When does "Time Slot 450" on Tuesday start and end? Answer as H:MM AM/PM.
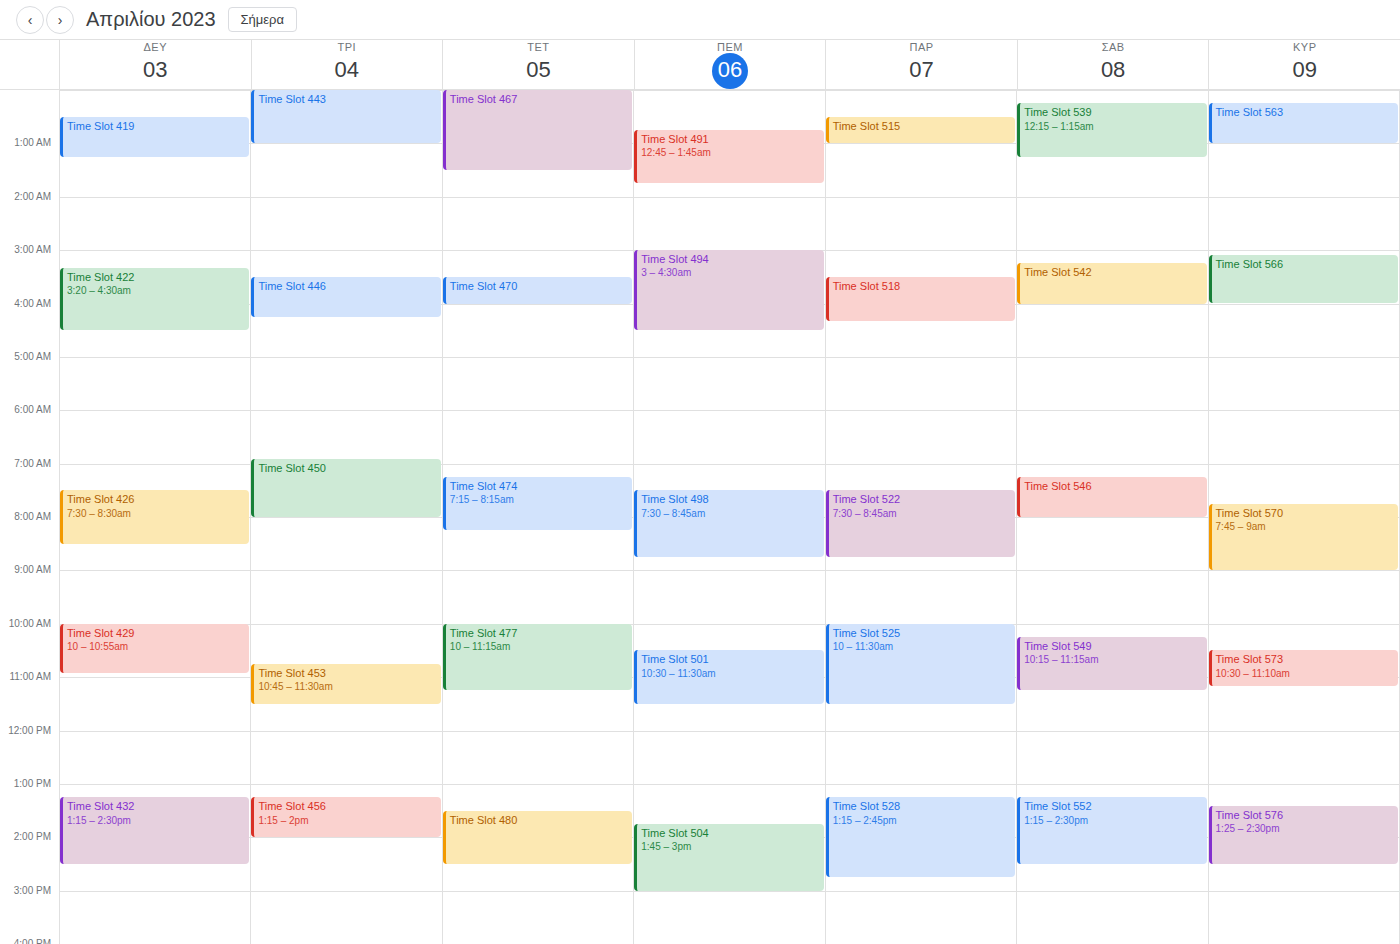
6:55 AM to 8:00 AM